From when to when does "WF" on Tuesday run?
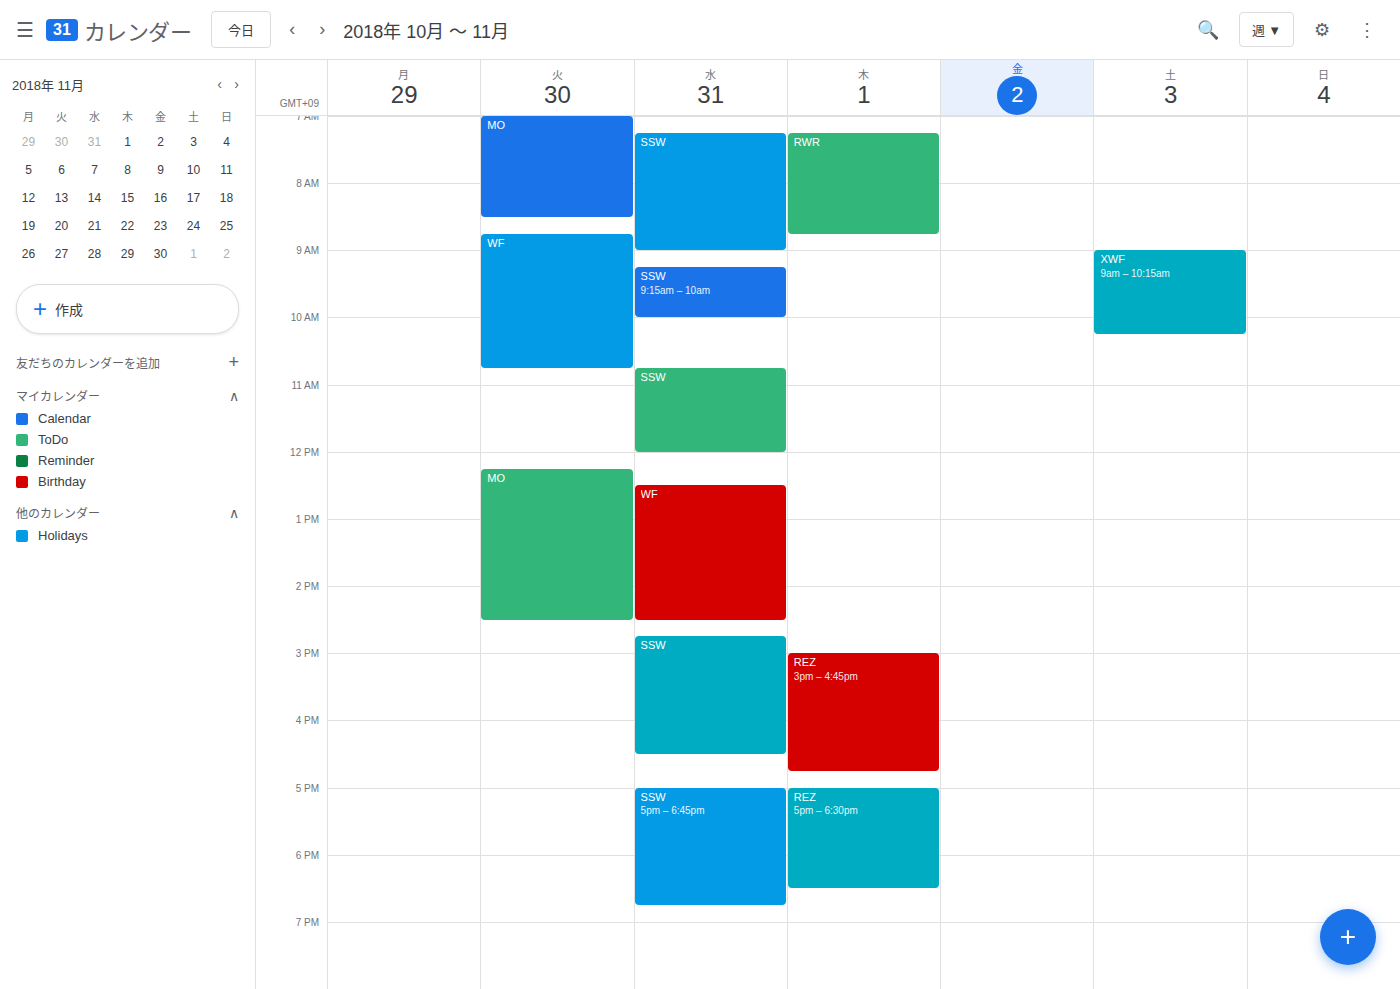
08:45 to 10:45